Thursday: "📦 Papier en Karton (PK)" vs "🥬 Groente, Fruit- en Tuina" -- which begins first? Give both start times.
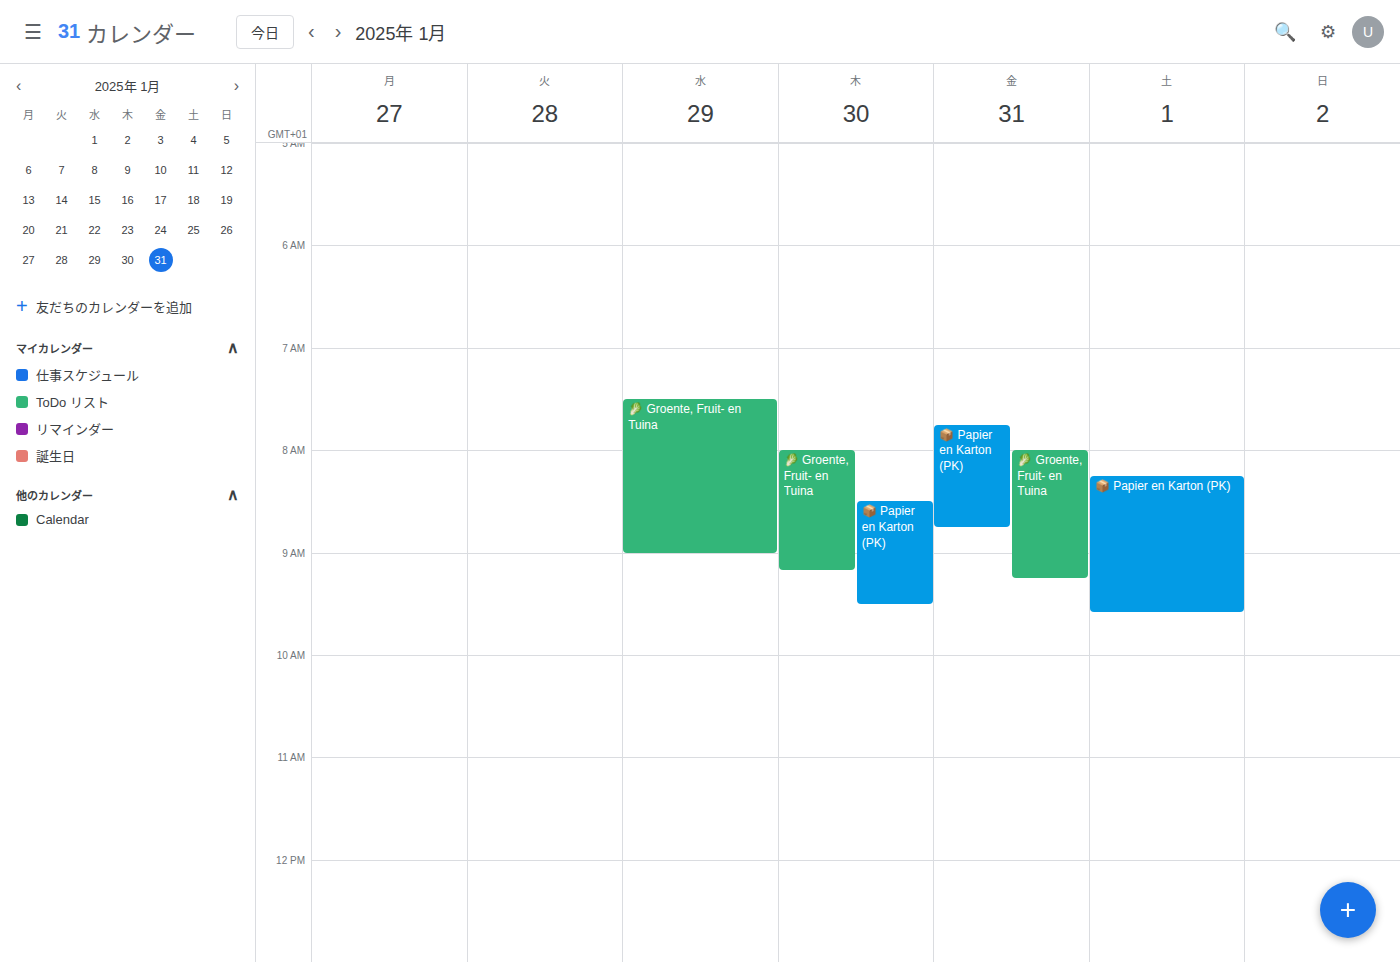
"🥬 Groente, Fruit- en Tuina" 8:00 AM; "📦 Papier en Karton (PK)" 8:30 AM.